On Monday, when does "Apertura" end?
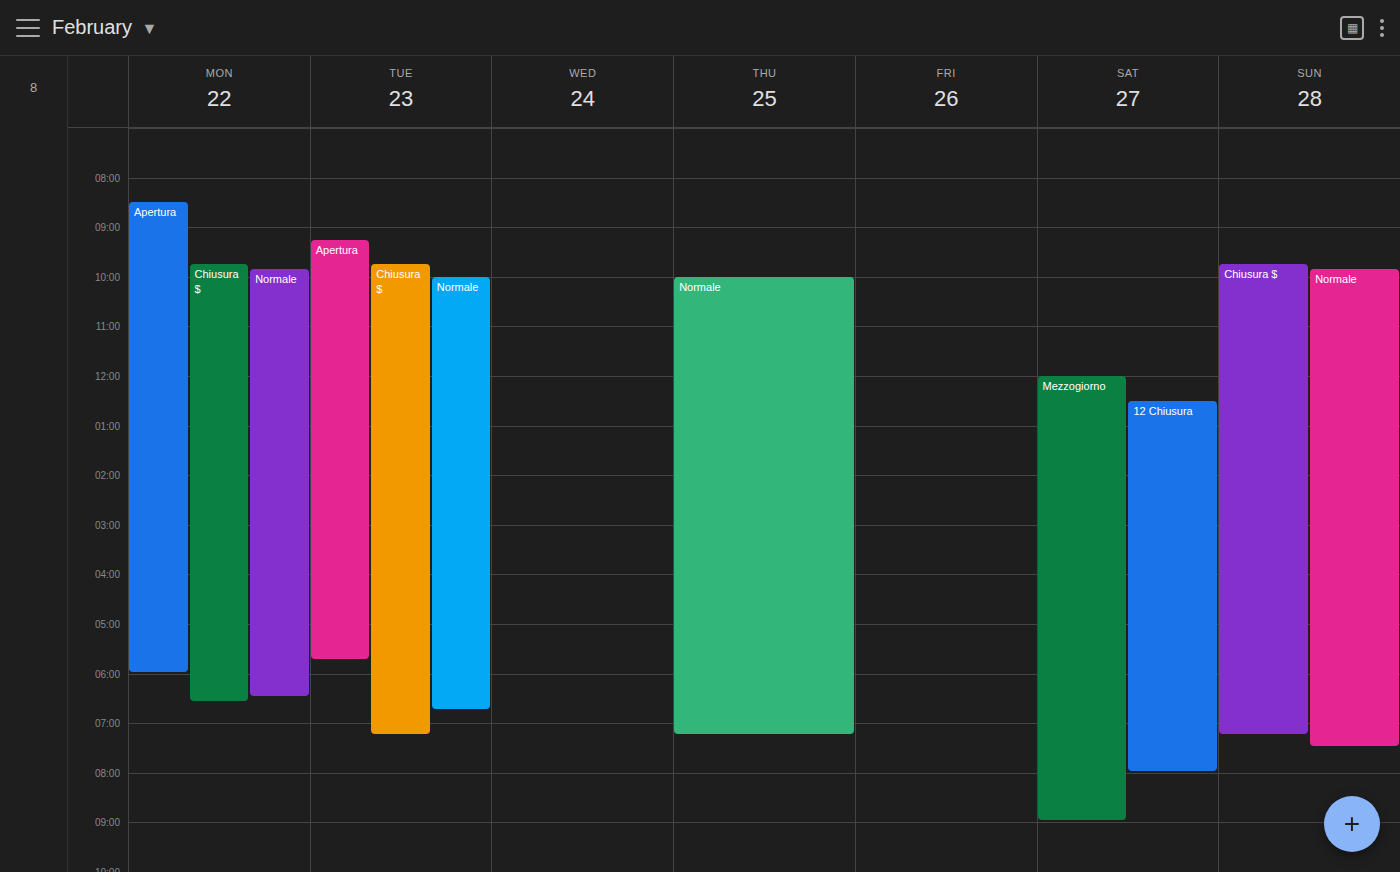
6:00 PM